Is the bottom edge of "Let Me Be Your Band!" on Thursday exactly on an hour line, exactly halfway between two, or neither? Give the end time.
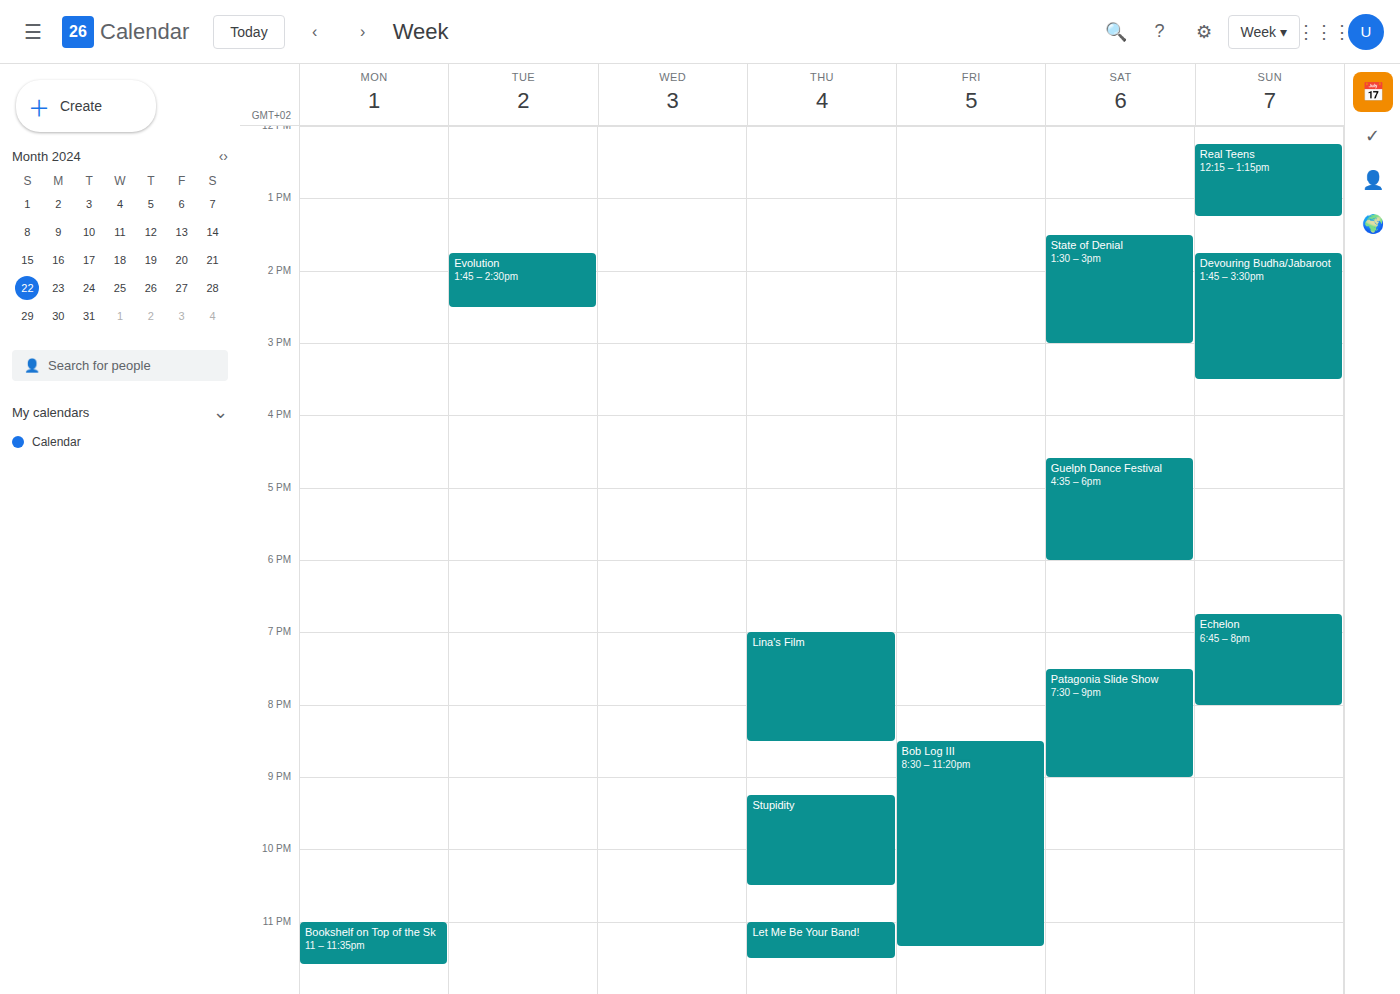
11:30 PM -- halfway between the 11 PM and 12 AM lines.